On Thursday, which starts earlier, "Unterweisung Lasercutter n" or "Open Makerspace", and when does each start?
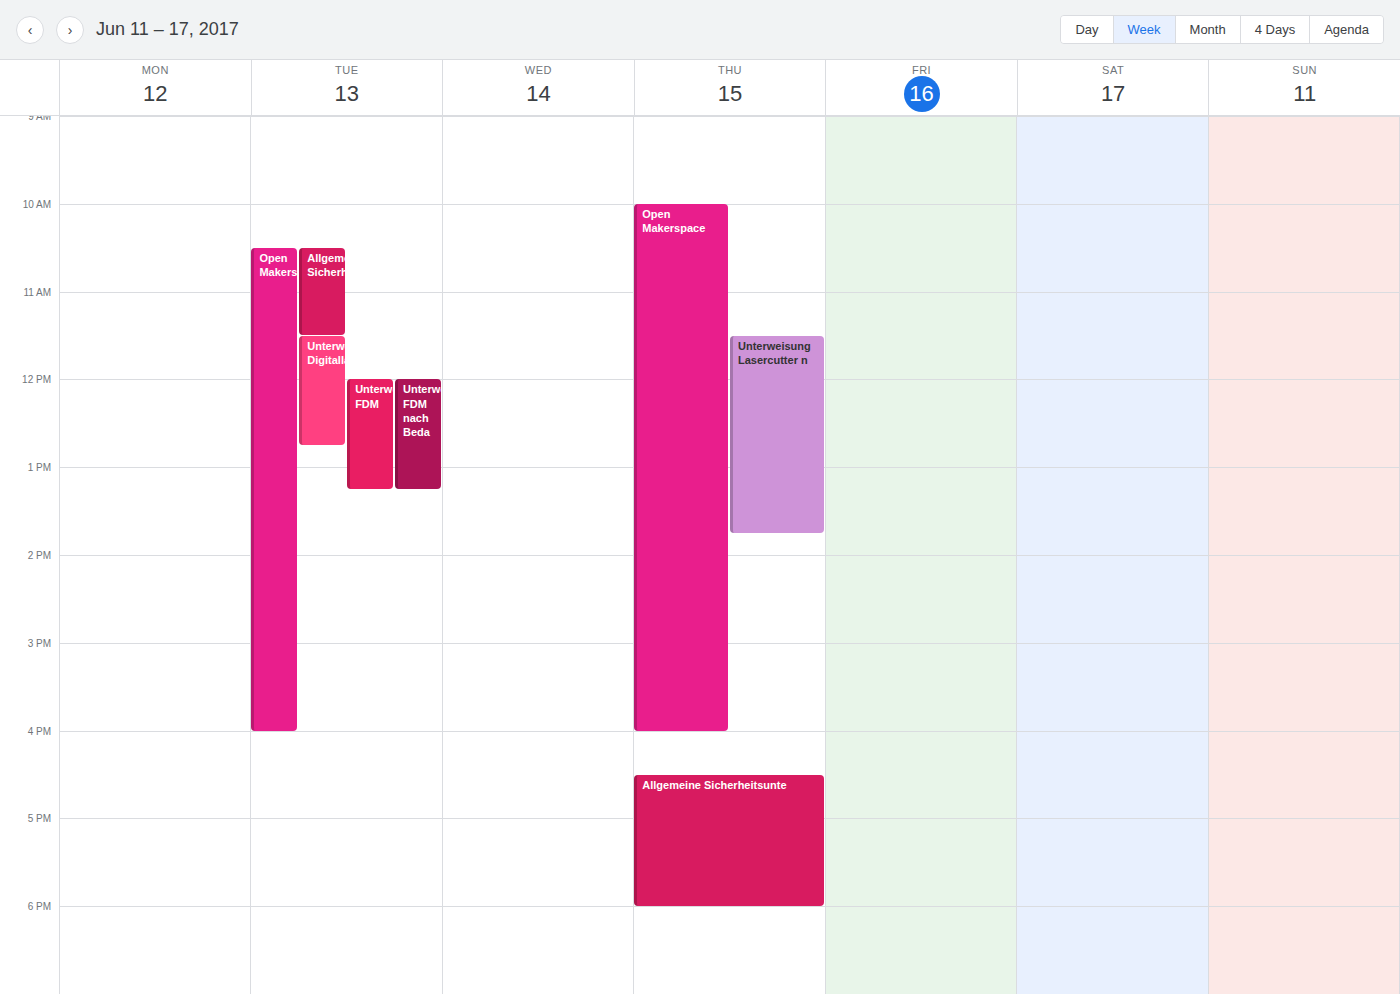
"Open Makerspace" 10:00 AM; "Unterweisung Lasercutter n" 11:30 AM.